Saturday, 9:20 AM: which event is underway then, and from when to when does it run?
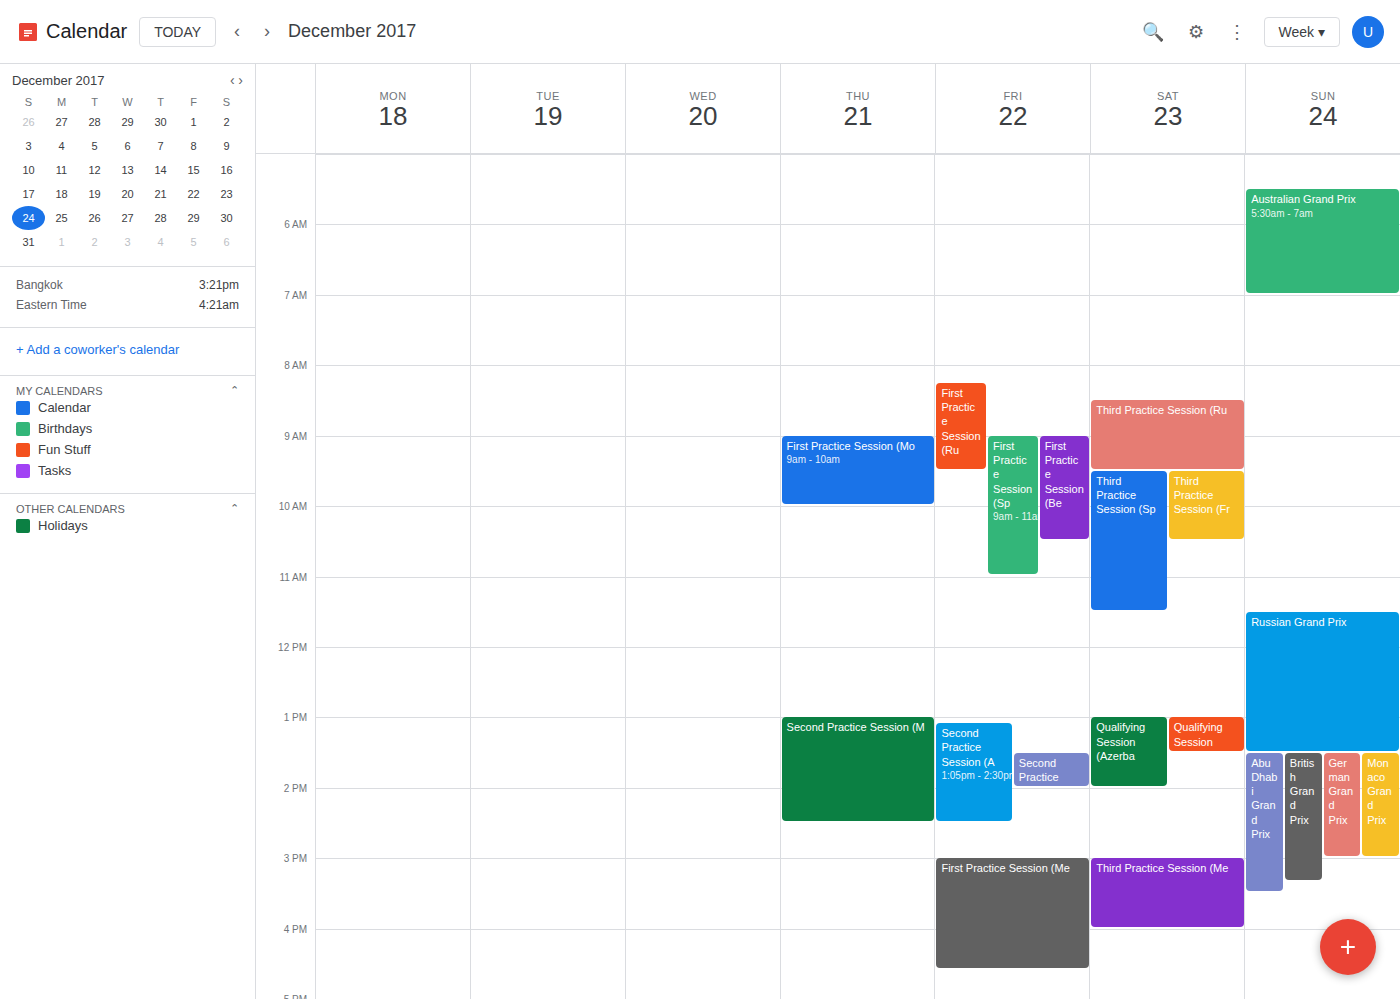
"Third Practice Session (Ru", 8:30 AM to 9:30 AM